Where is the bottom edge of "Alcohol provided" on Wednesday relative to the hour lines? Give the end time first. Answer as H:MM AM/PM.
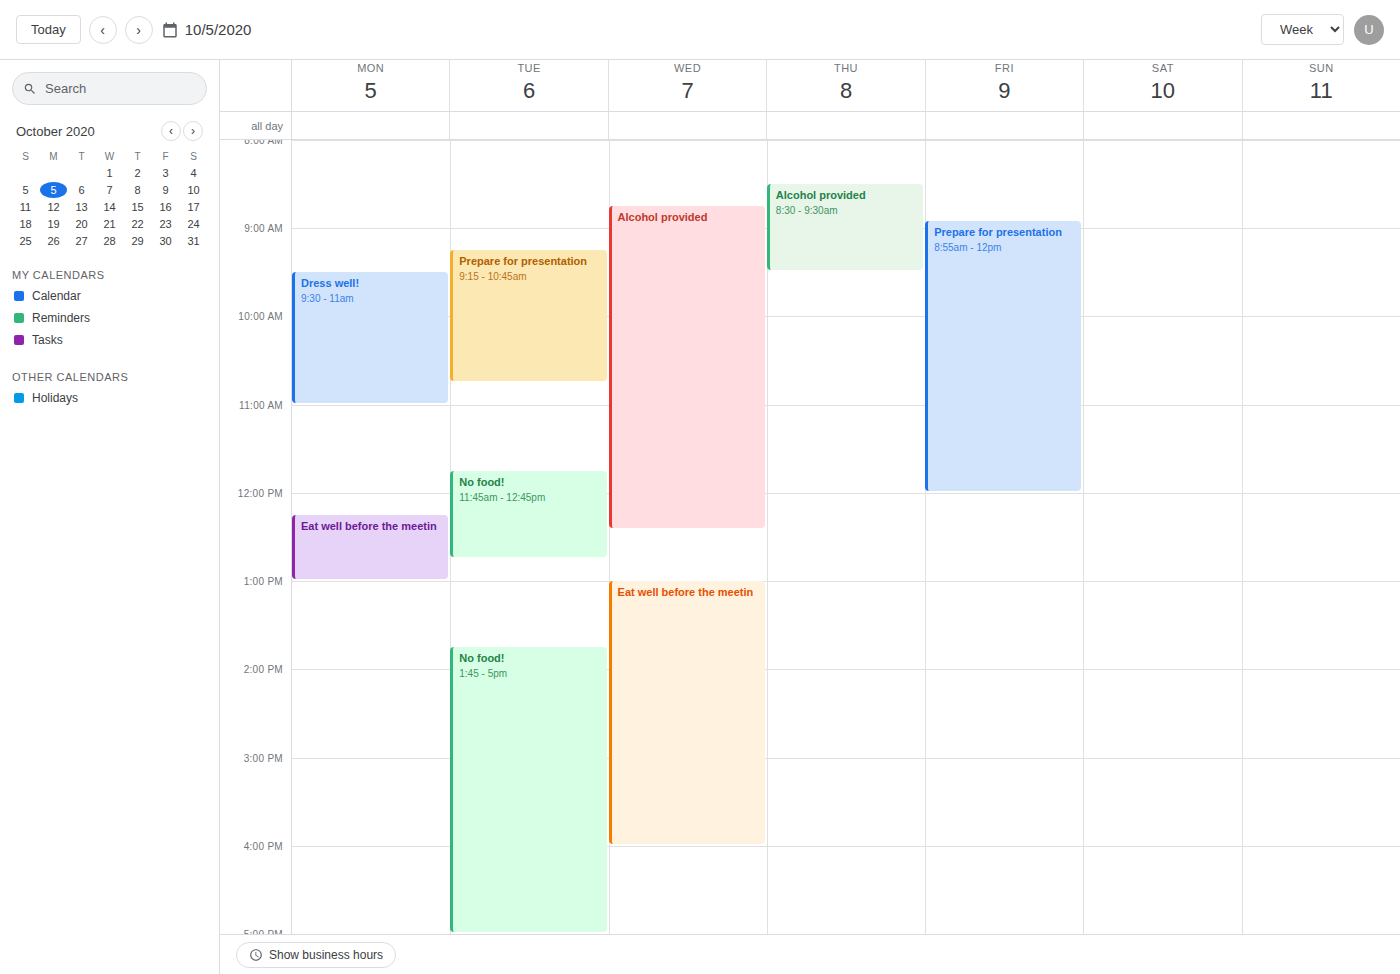
12:25 PM -- neither: 25 minutes below the 12 PM line and 35 minutes above the 1 PM line.